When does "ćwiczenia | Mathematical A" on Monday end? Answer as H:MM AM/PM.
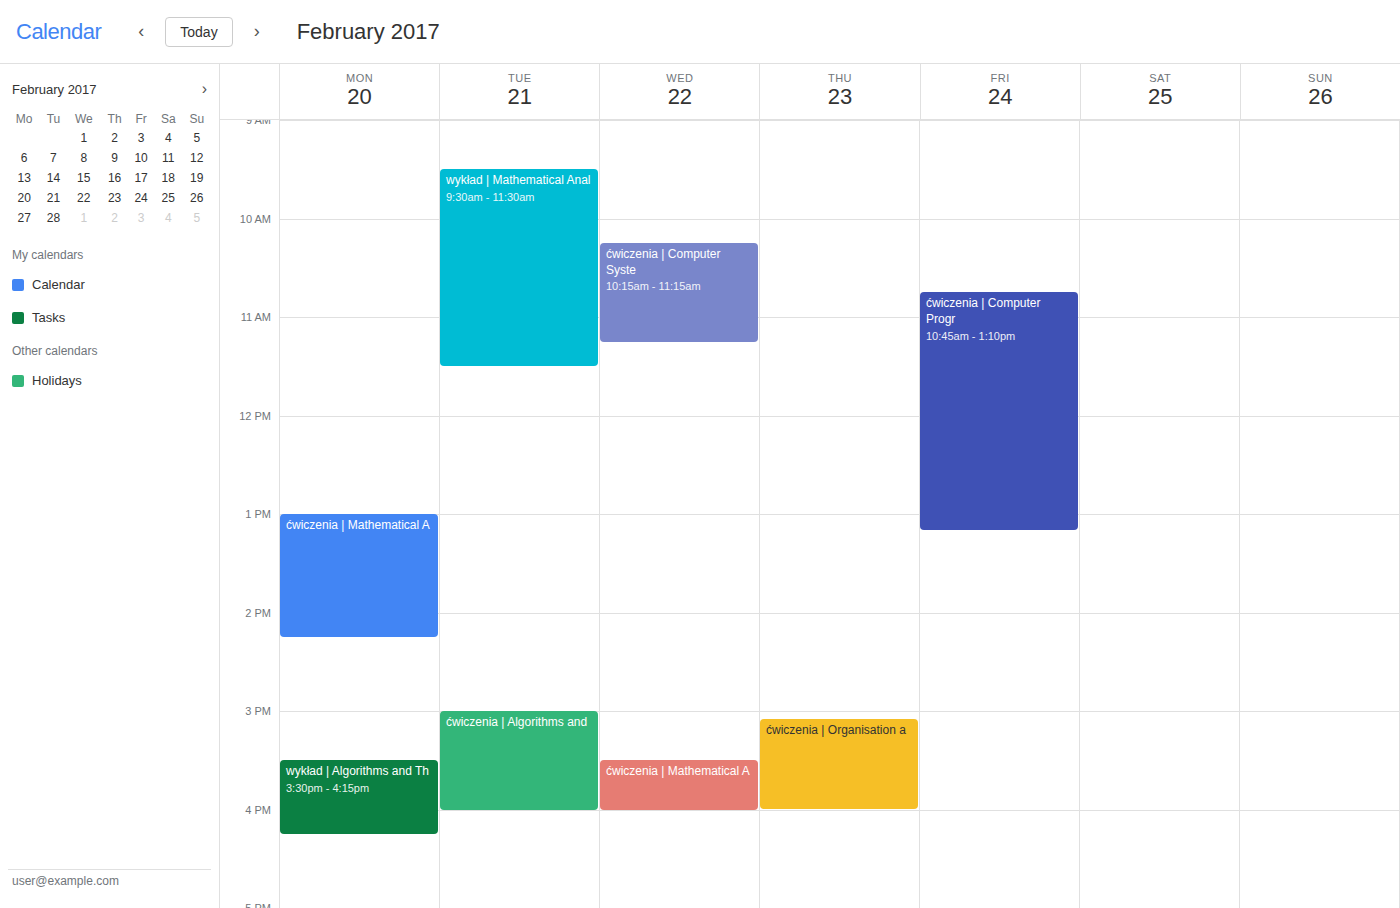
2:15 PM